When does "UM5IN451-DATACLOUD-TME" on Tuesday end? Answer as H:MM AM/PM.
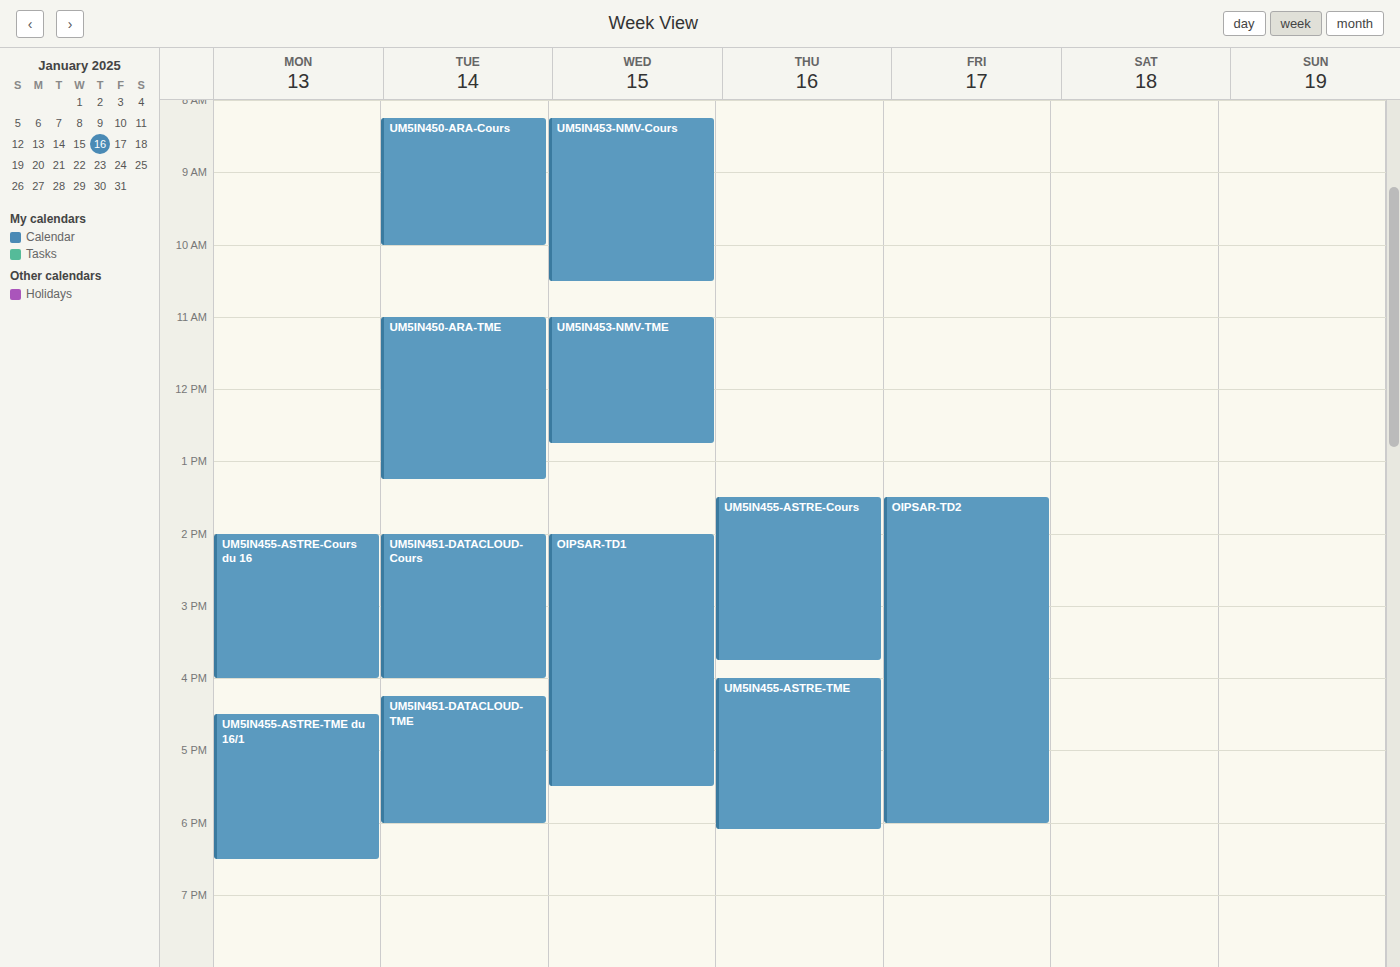
6:00 PM